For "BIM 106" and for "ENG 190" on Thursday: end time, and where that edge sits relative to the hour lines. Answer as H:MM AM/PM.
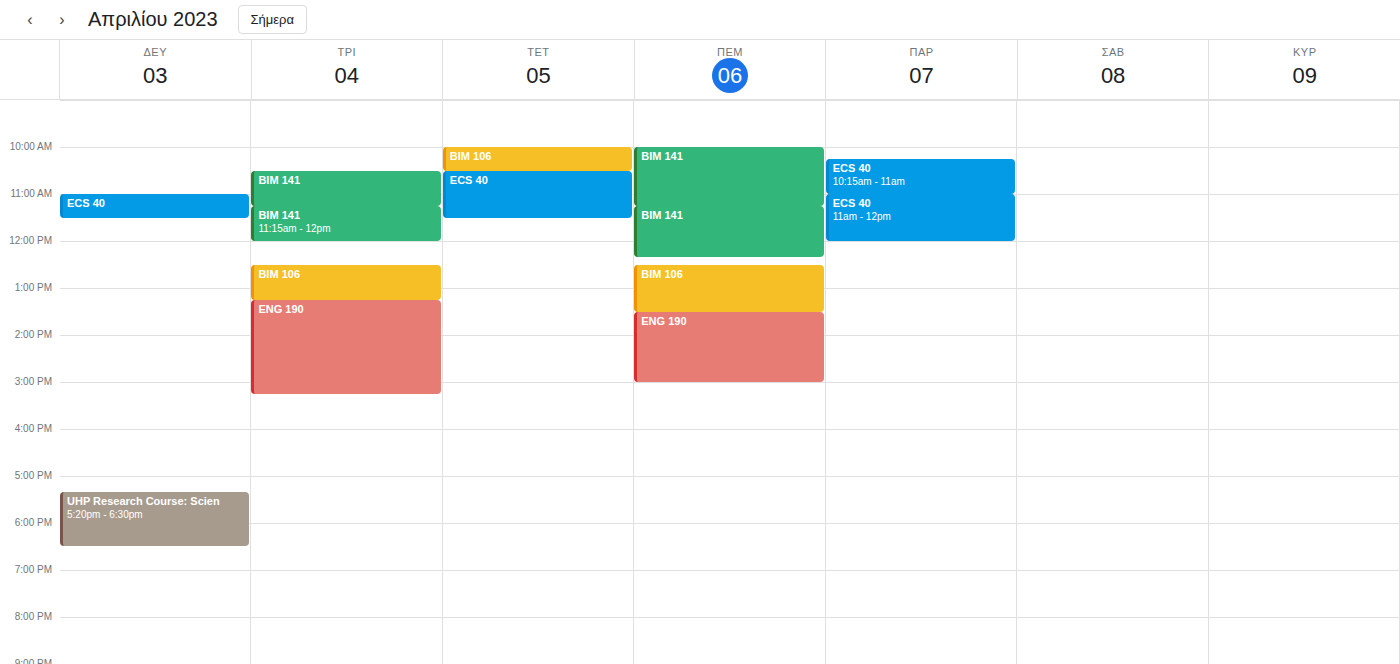
"BIM 106": 1:30 PM, halfway between the 1 PM and 2 PM lines. "ENG 190": 3:00 PM, exactly on the 3 PM line.